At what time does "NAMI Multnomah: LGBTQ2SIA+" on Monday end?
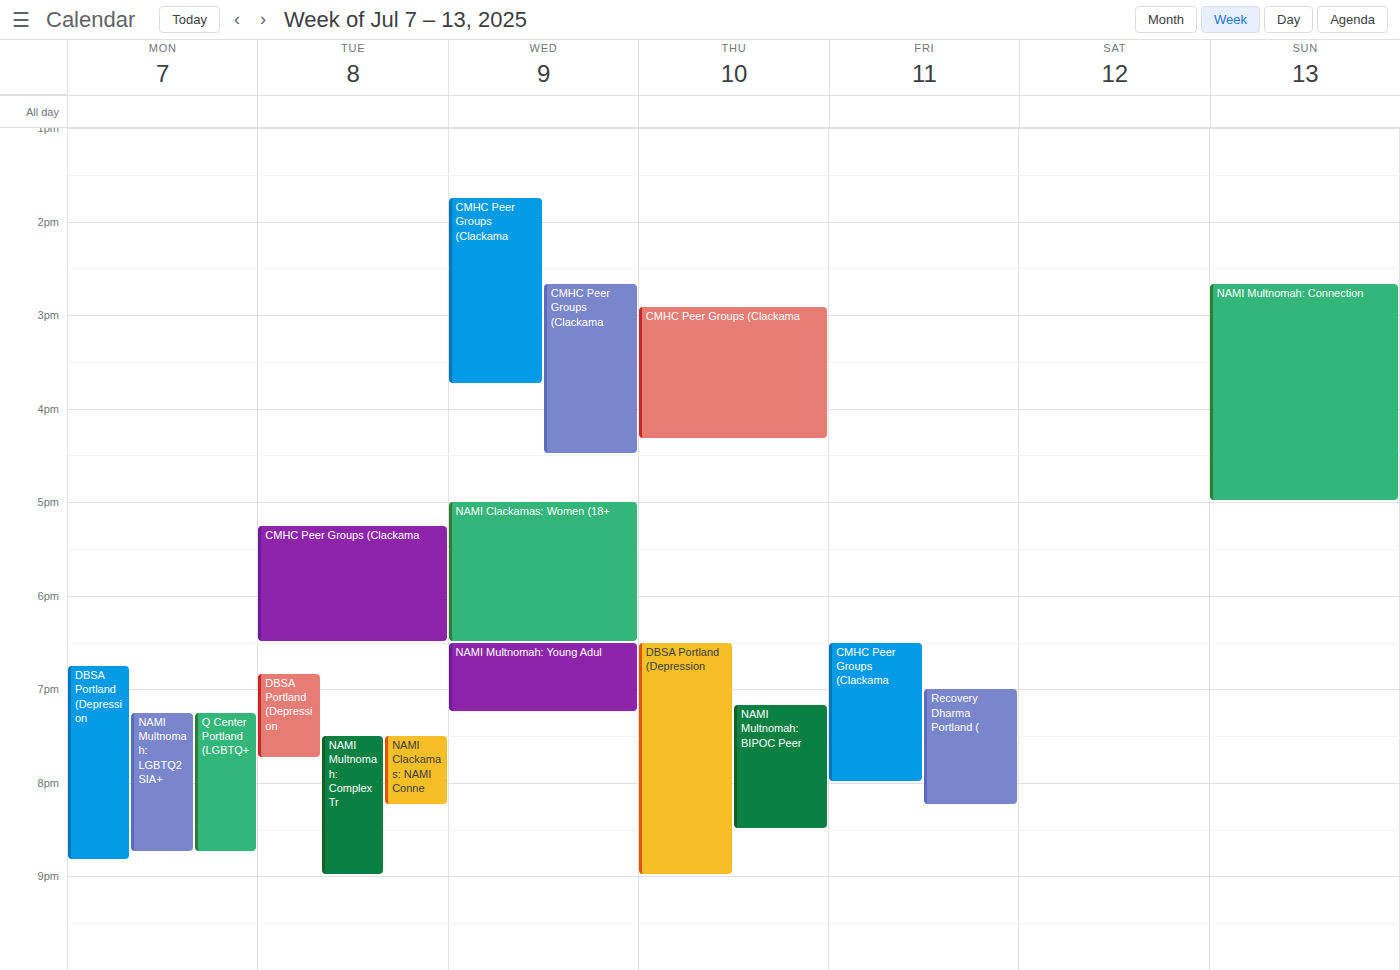
20:45